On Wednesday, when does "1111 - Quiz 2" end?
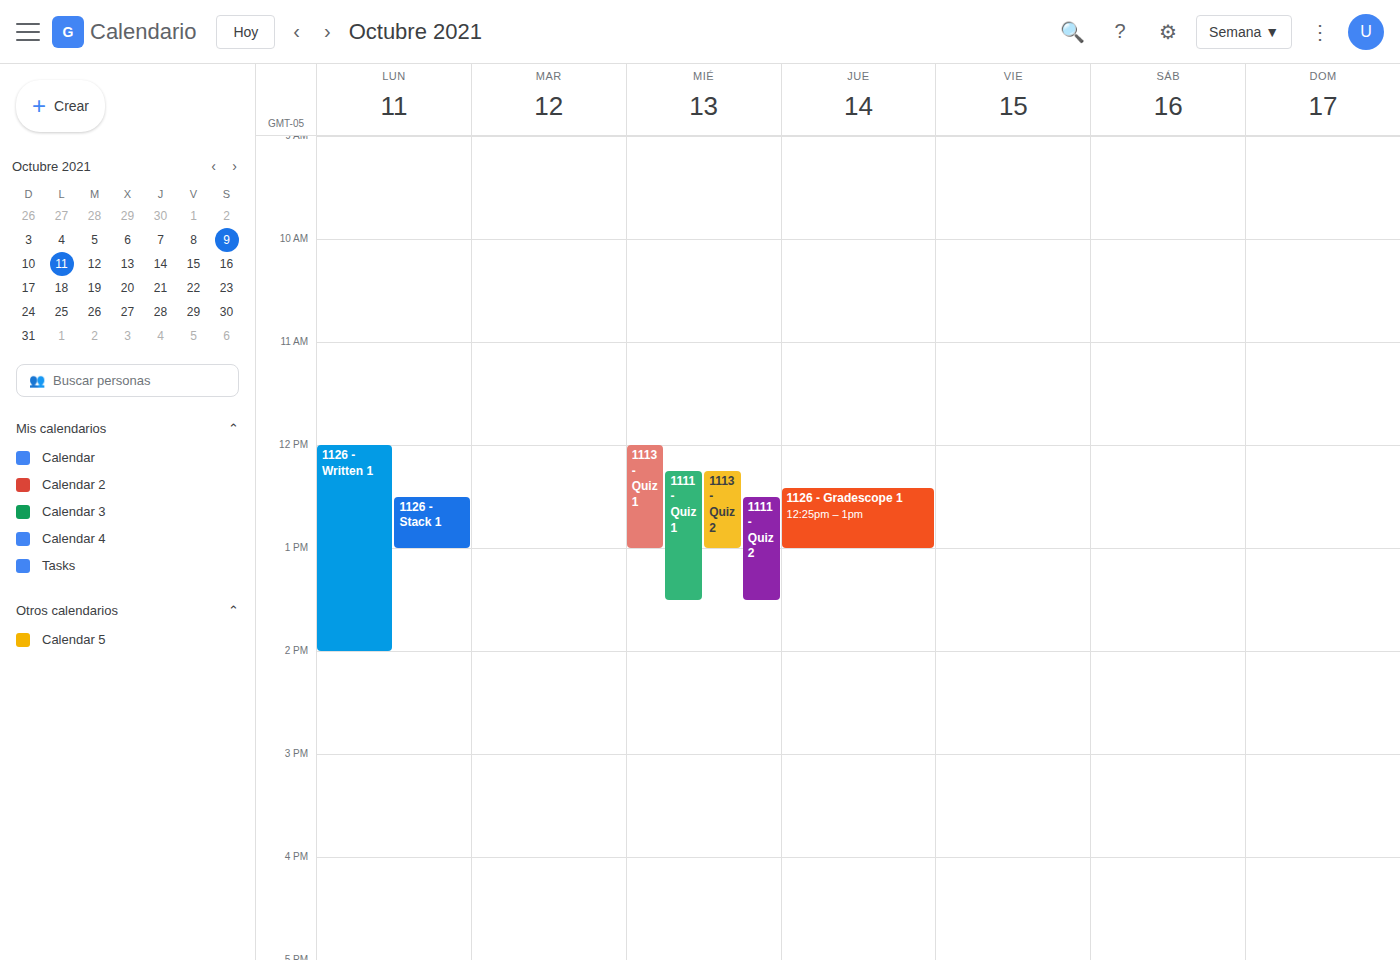
1:30 PM